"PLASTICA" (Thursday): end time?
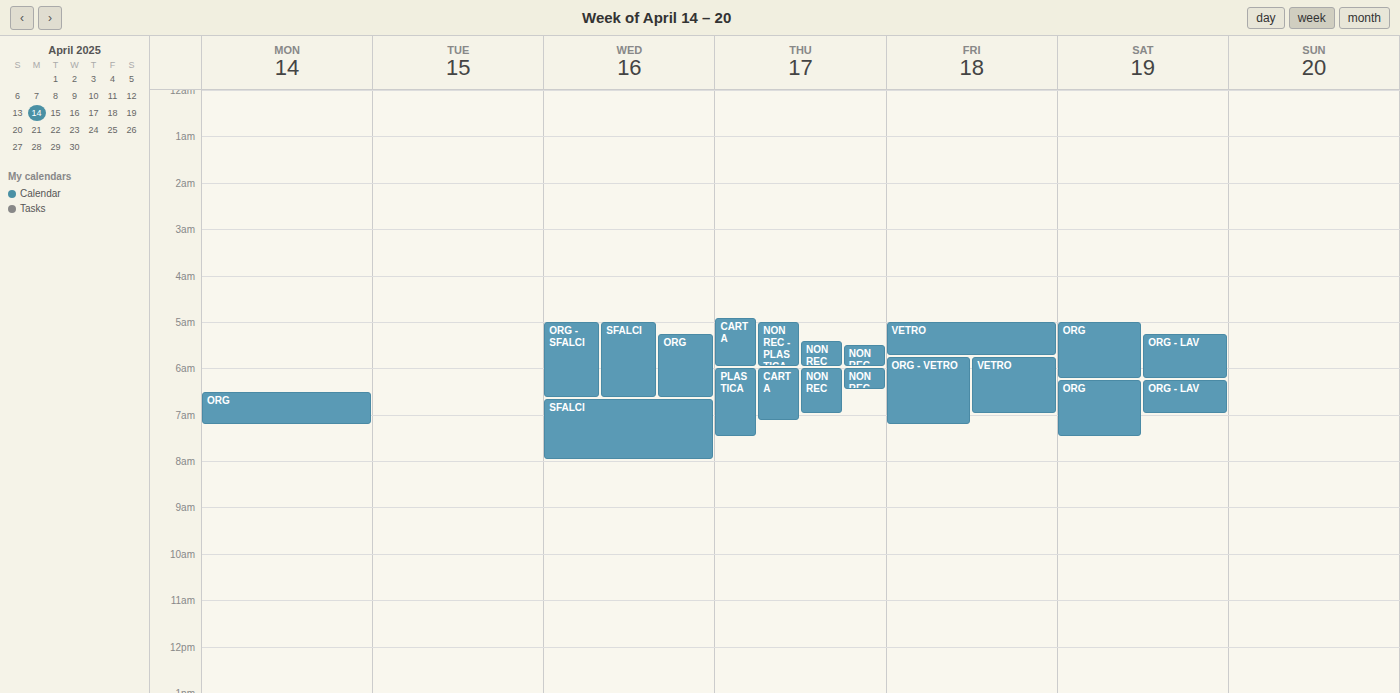
7:30 AM